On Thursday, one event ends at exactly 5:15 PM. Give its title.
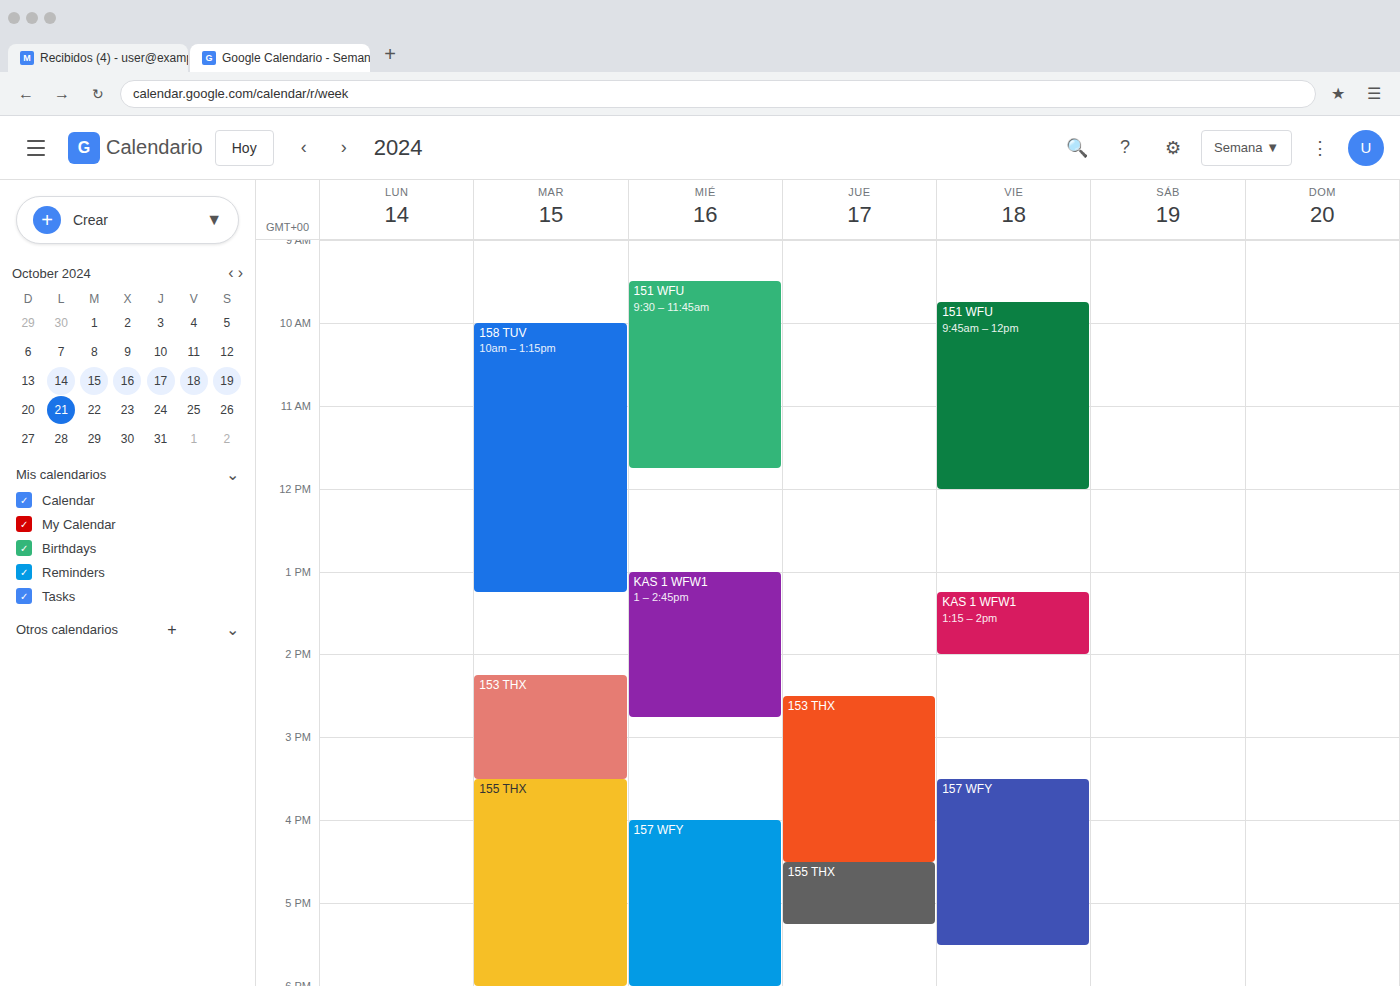
"155 THX"